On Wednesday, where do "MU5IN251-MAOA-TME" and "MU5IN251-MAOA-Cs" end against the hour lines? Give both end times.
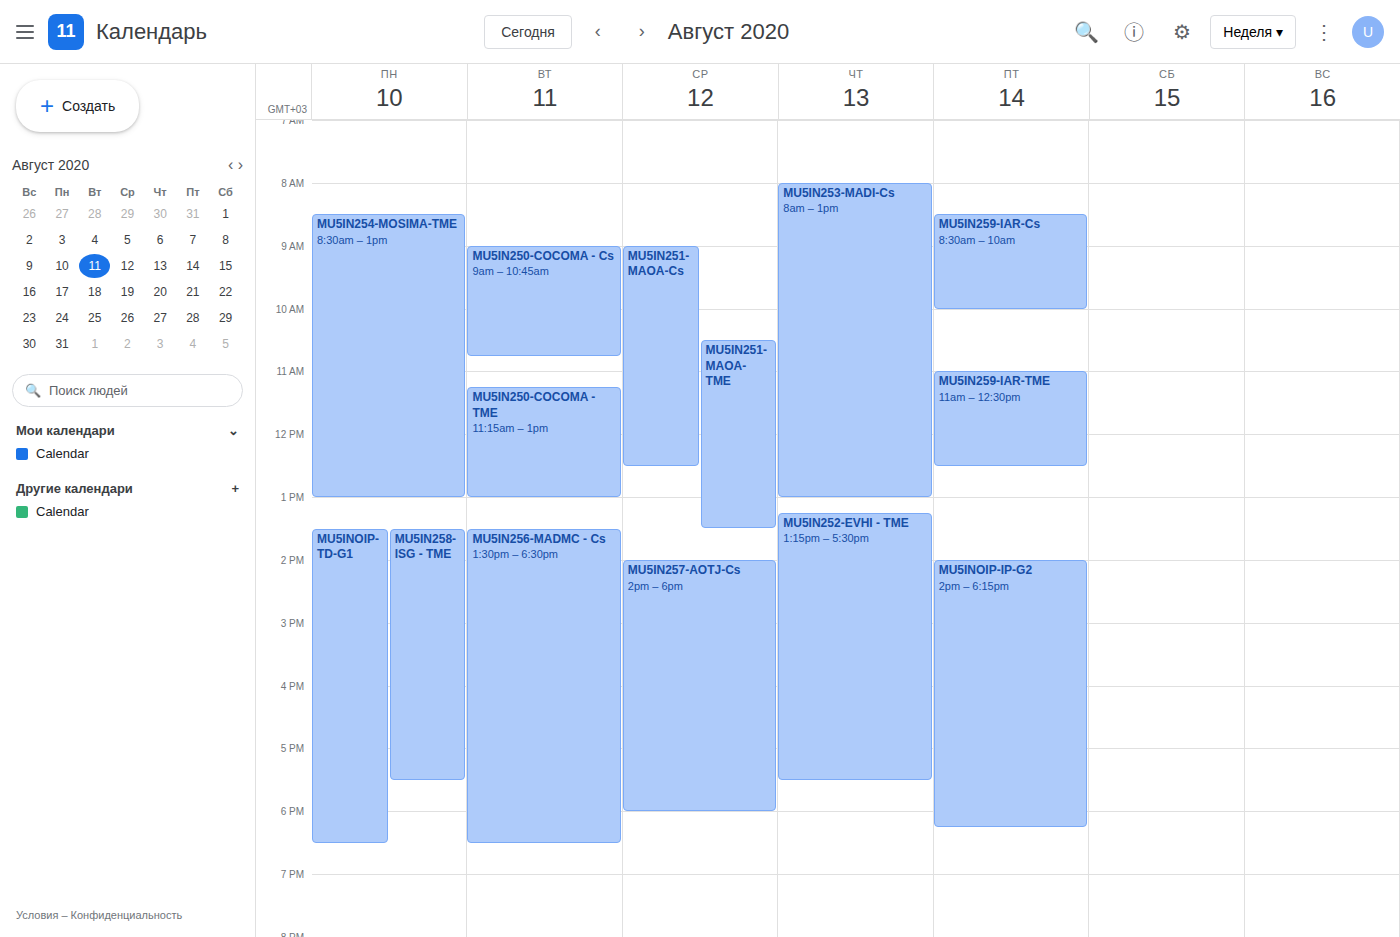
"MU5IN251-MAOA-TME": 13:30, halfway between the 13:00 and 14:00 lines. "MU5IN251-MAOA-Cs": 12:30, halfway between the 12:00 and 13:00 lines.